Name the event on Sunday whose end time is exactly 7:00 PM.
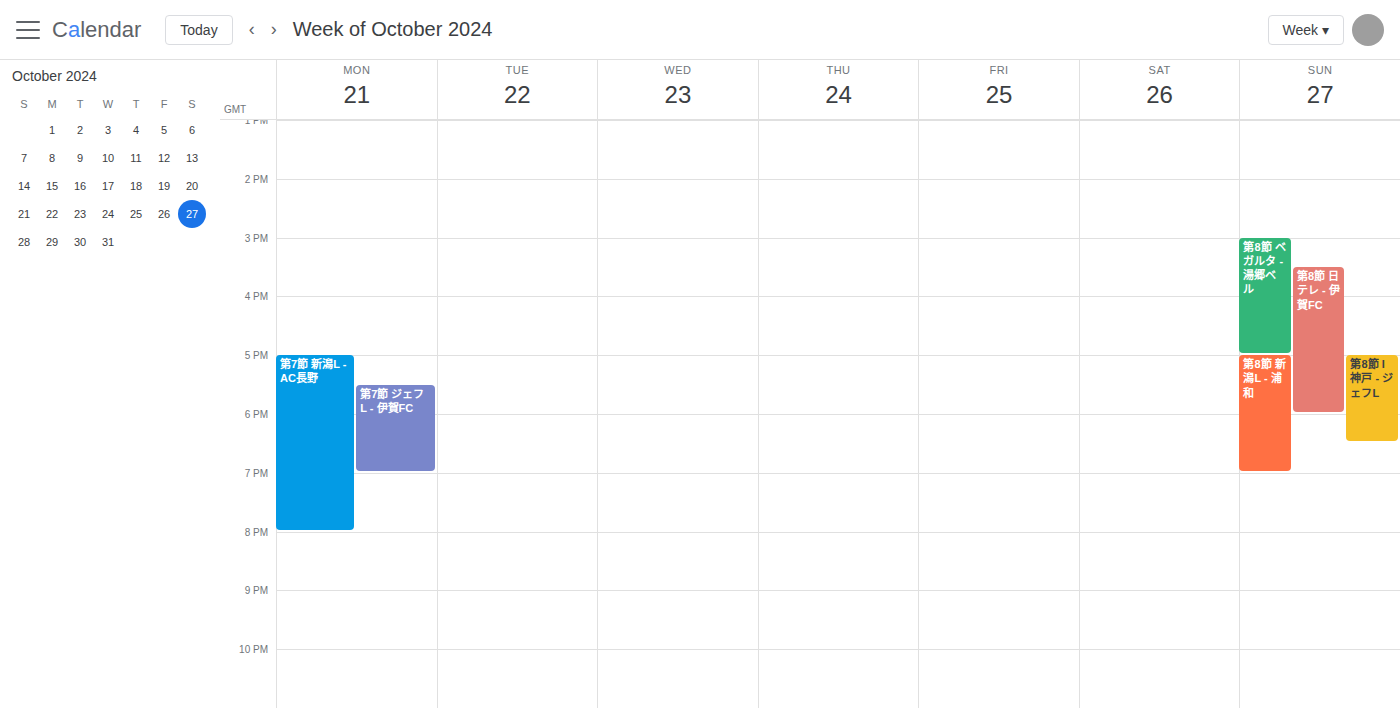
"第8節 新潟L - 浦和"